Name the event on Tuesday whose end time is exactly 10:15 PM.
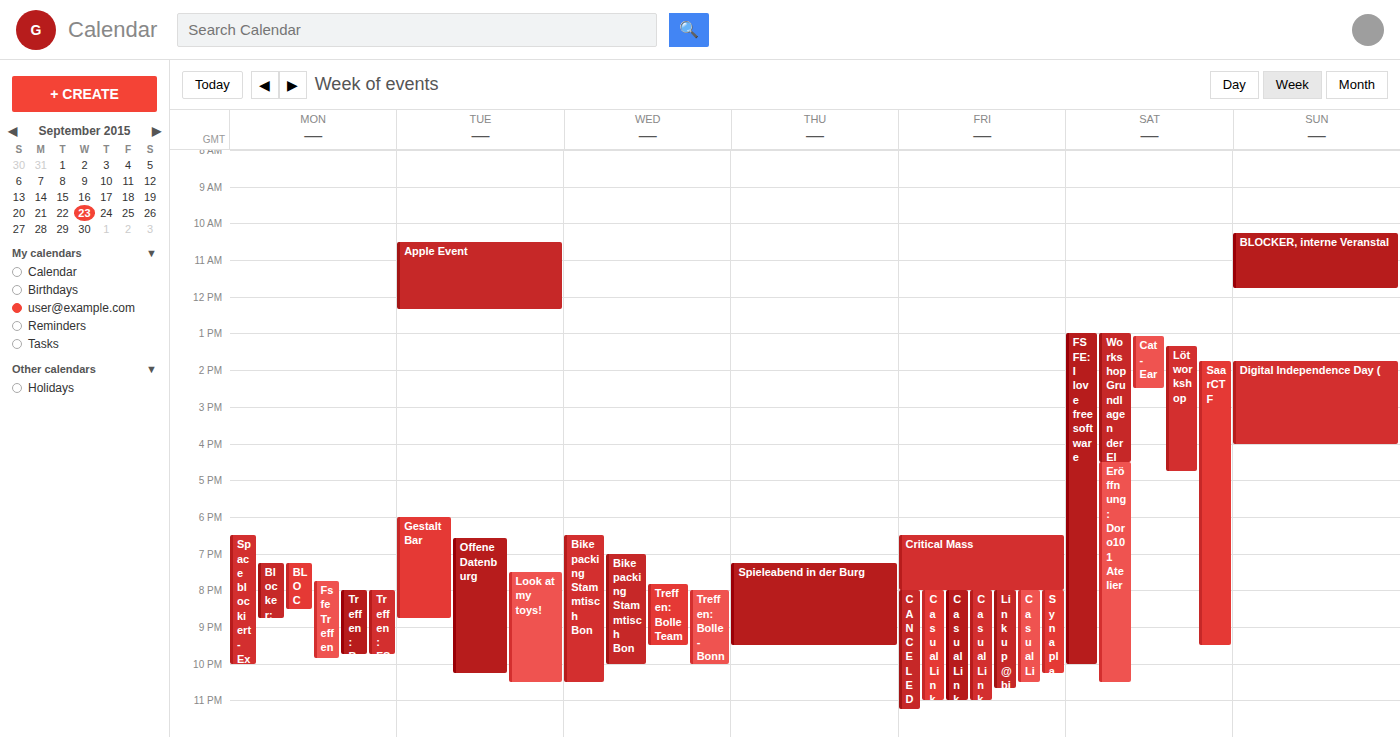
"Offene Datenburg"